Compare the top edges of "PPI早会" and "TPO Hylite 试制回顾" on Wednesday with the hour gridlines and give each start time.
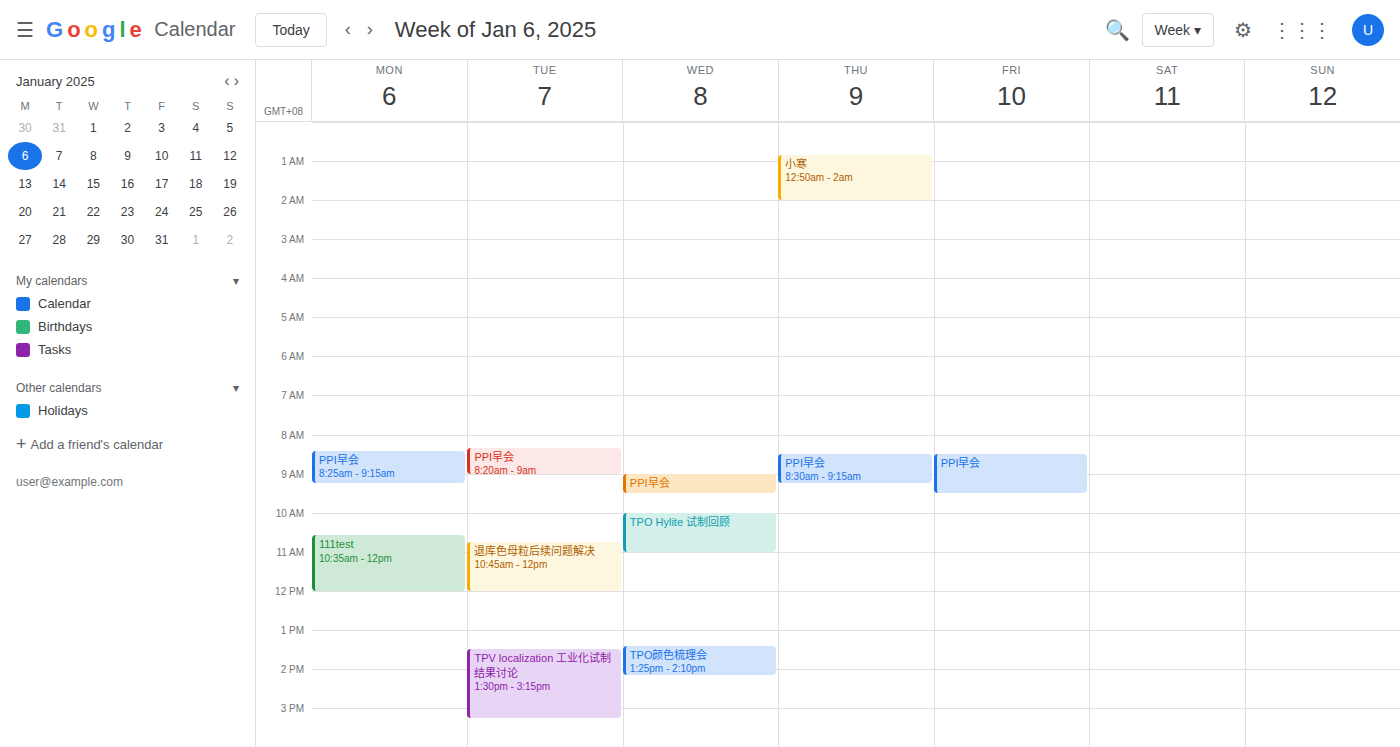
"PPI早会": 9:00 AM, exactly on the 9 AM line. "TPO Hylite 试制回顾": 10:00 AM, exactly on the 10 AM line.